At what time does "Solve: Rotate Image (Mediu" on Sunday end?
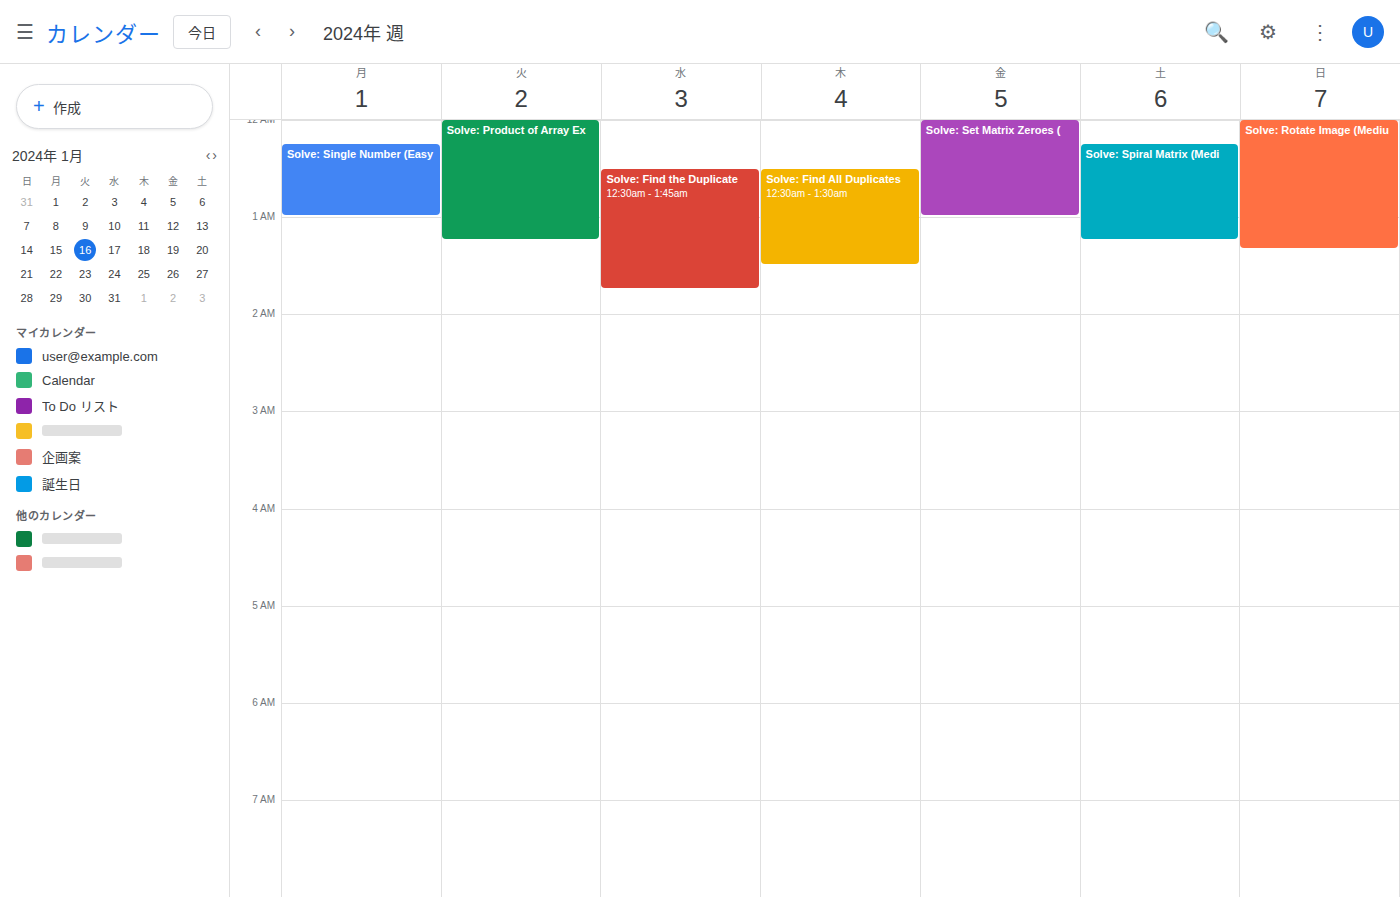
1:20 AM